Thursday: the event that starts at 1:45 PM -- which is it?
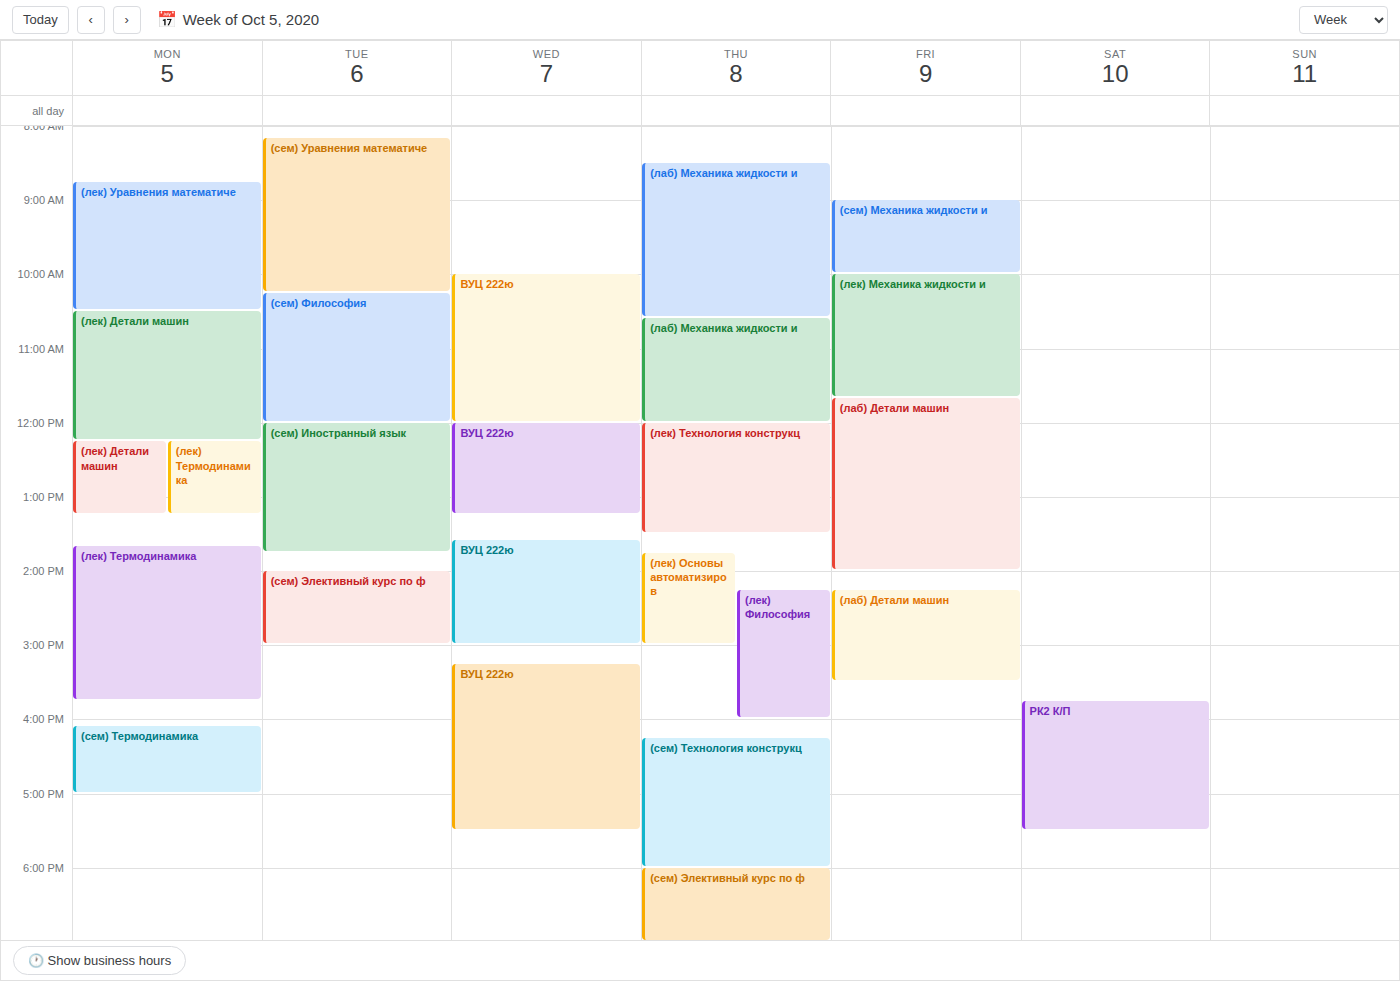
"(лек) Основы автоматизиров"